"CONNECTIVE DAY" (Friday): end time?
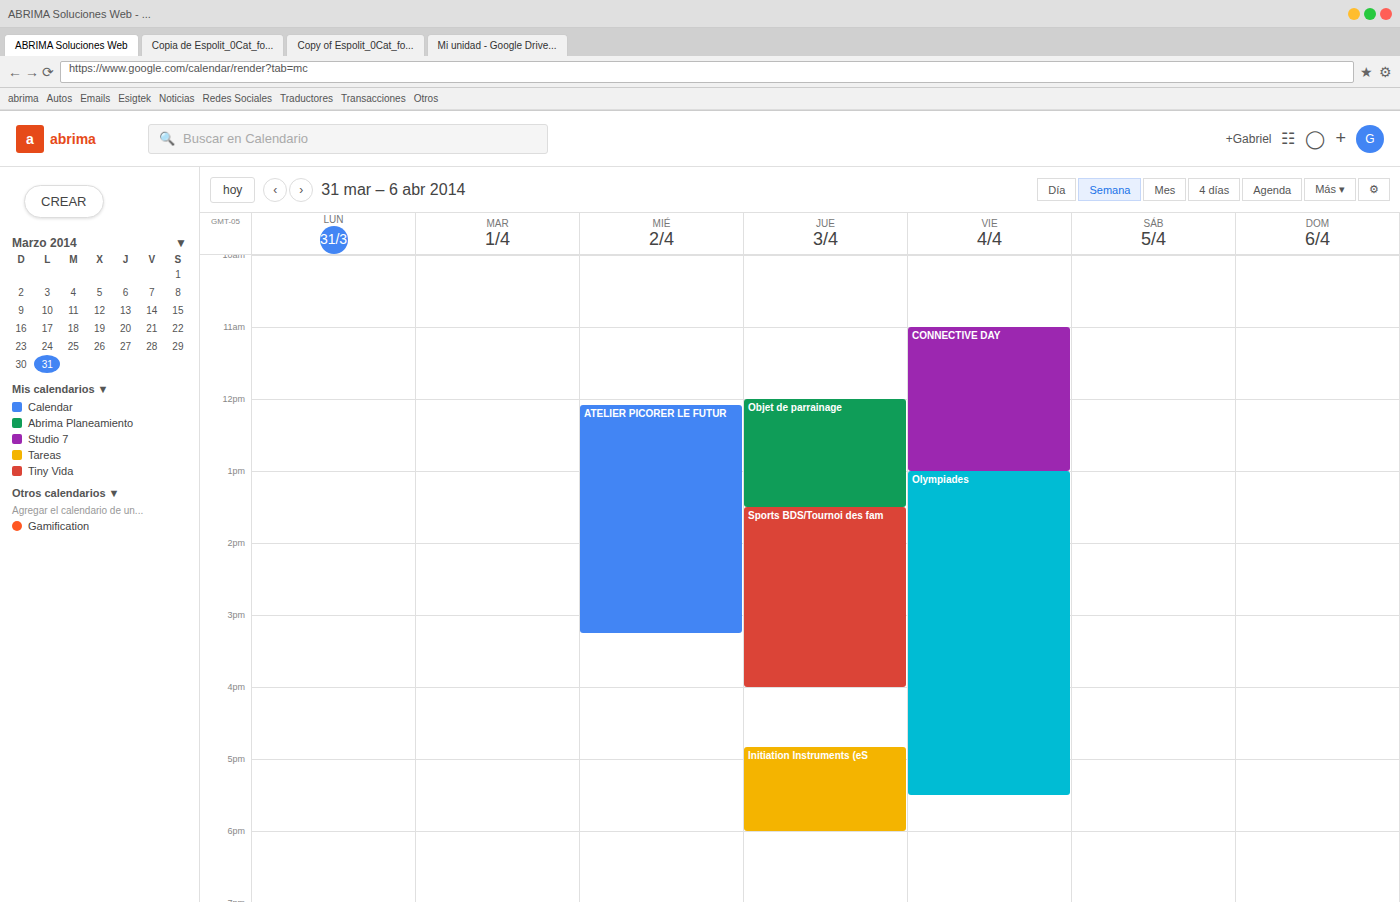
13:00